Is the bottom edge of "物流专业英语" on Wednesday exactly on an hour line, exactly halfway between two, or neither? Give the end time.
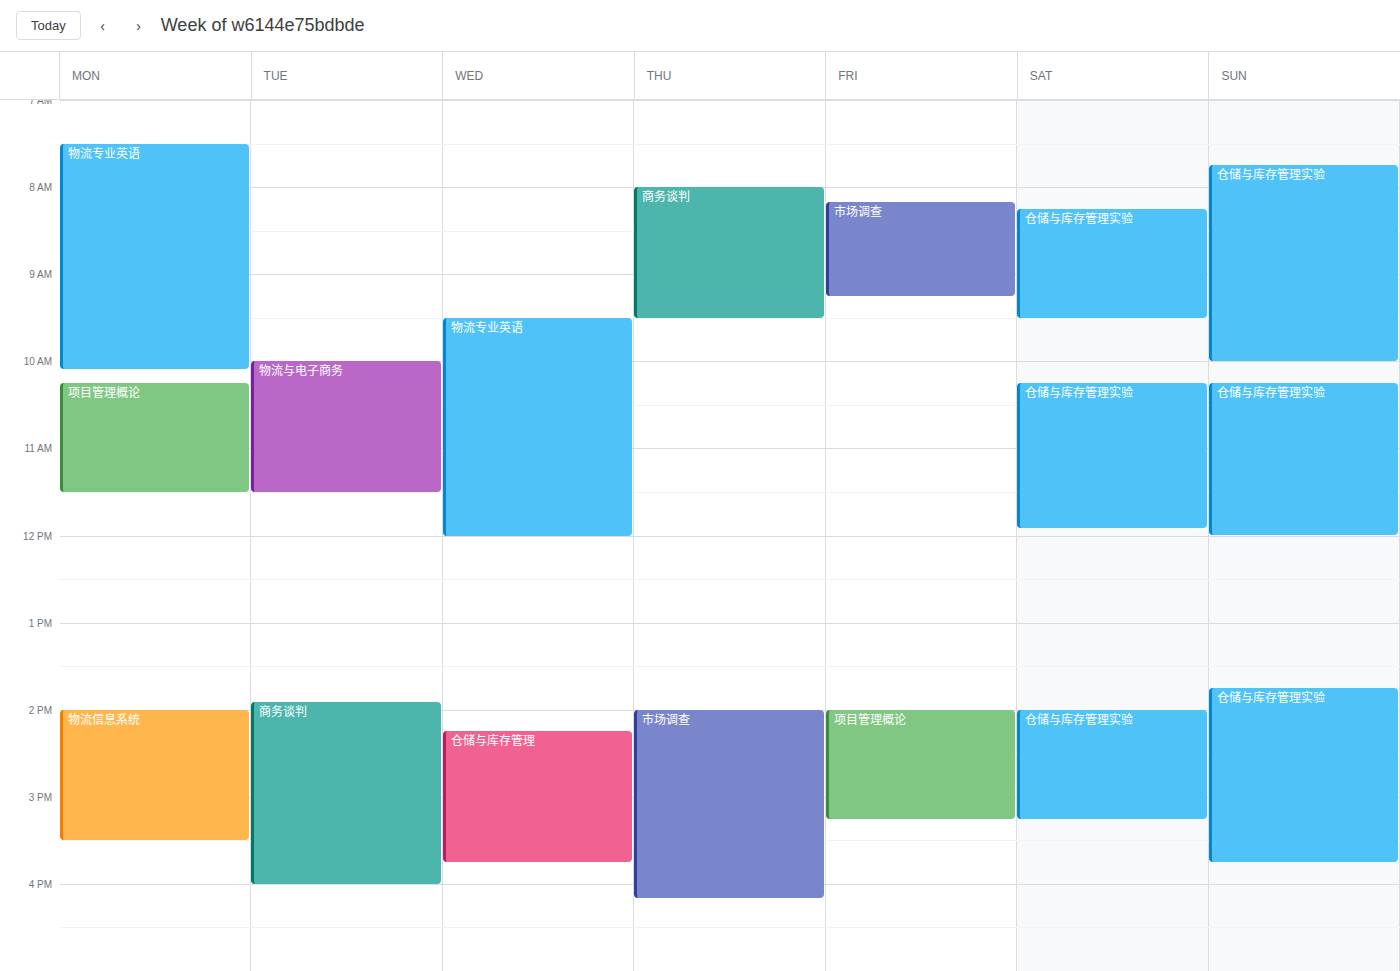
12:00 PM -- exactly on the 12 PM line.